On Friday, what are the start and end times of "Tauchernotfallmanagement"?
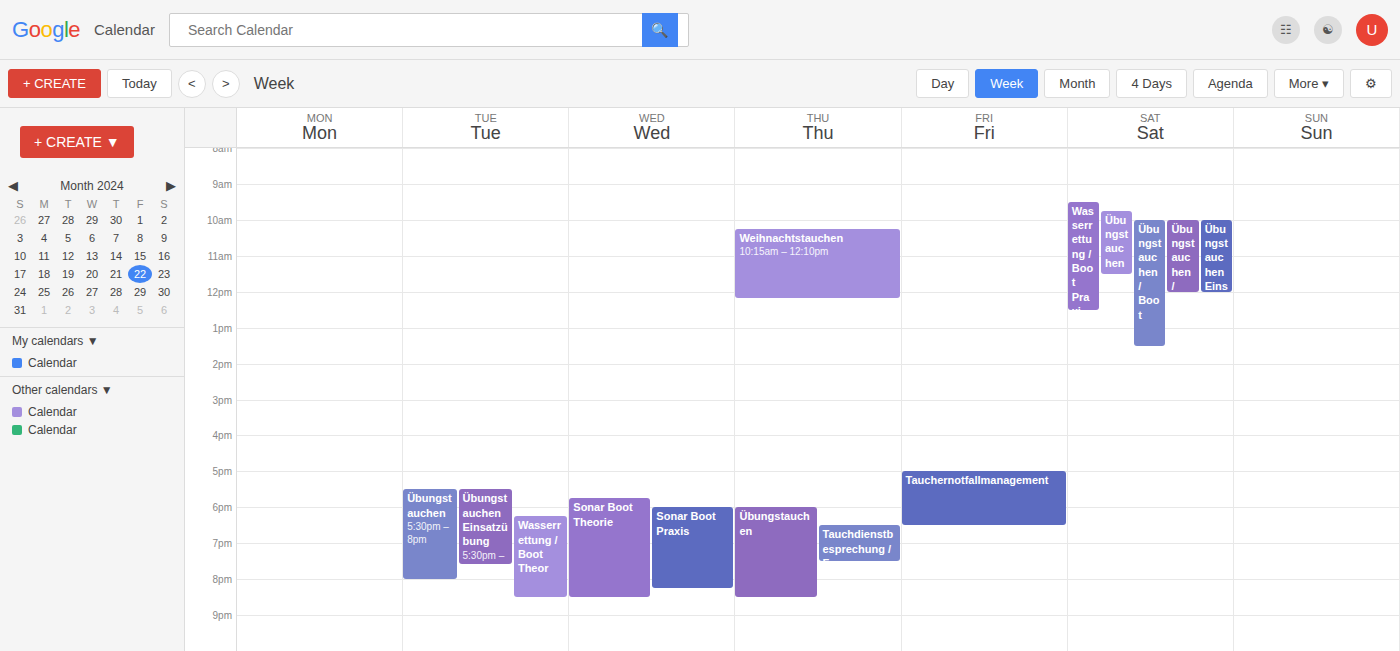
17:00 to 18:30